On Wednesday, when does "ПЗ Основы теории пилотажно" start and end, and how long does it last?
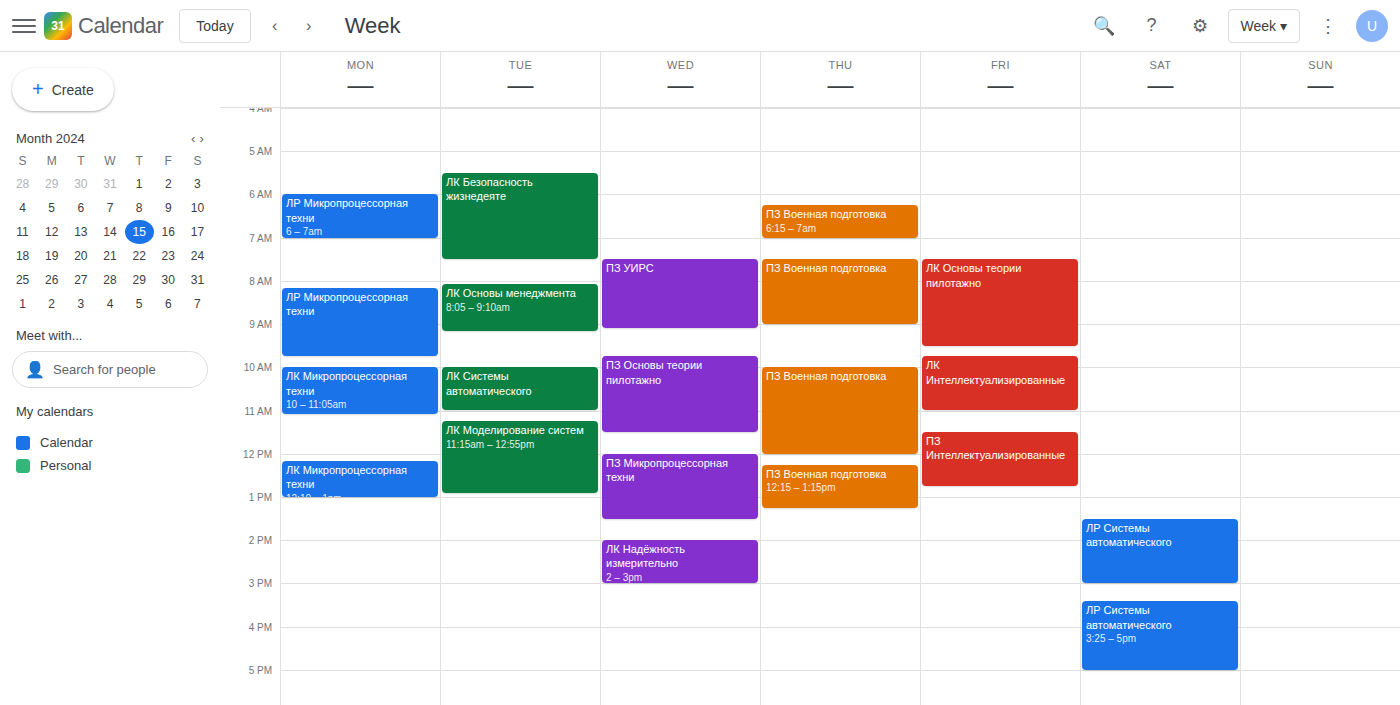
9:45 AM to 11:30 AM, 1 hour 45 minutes